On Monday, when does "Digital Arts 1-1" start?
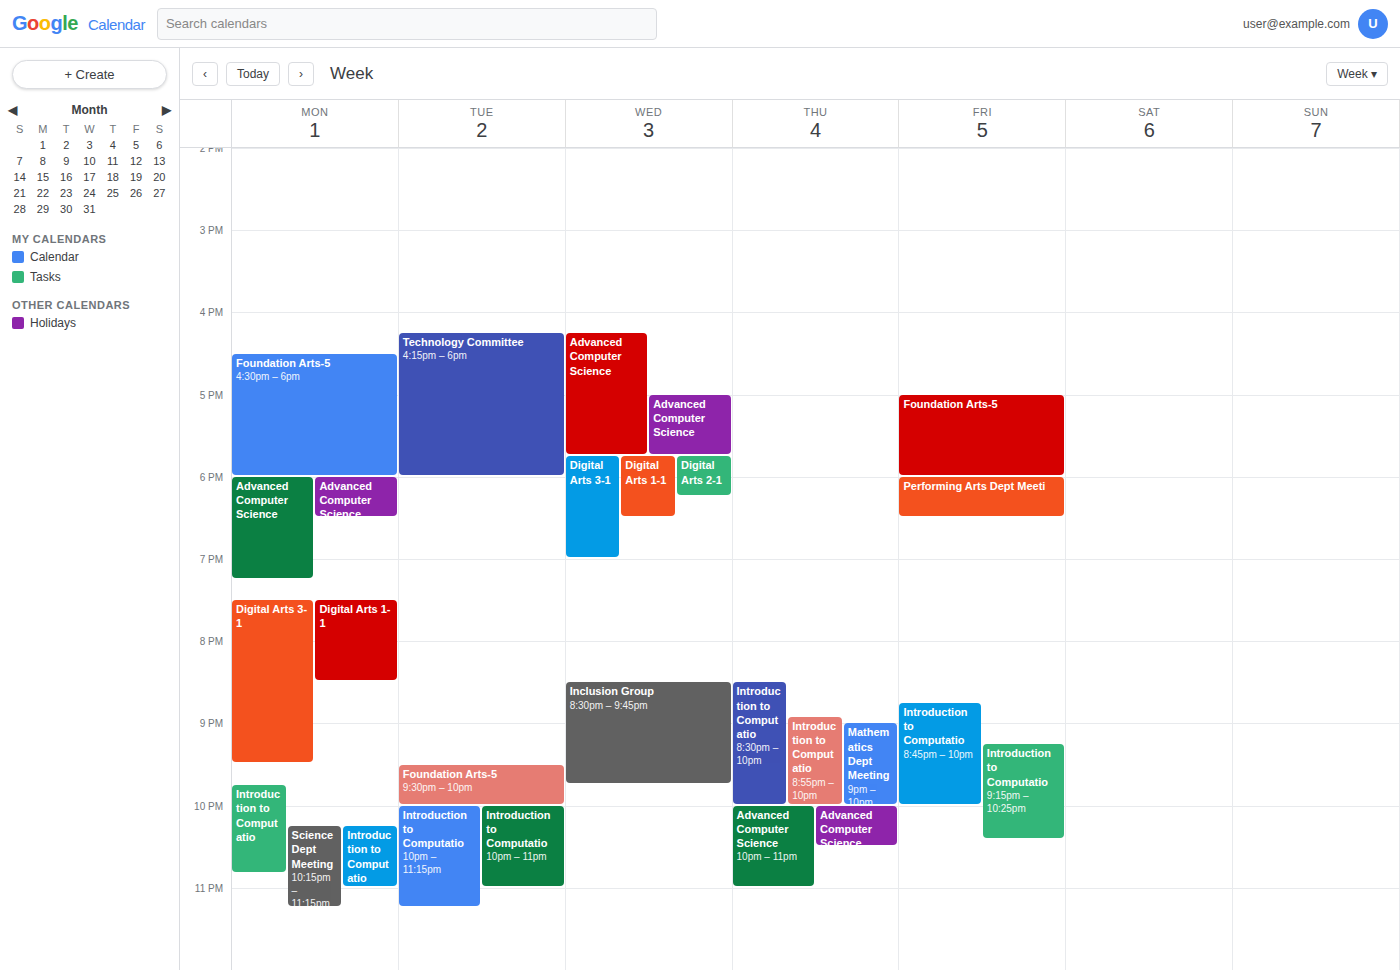
7:30 PM